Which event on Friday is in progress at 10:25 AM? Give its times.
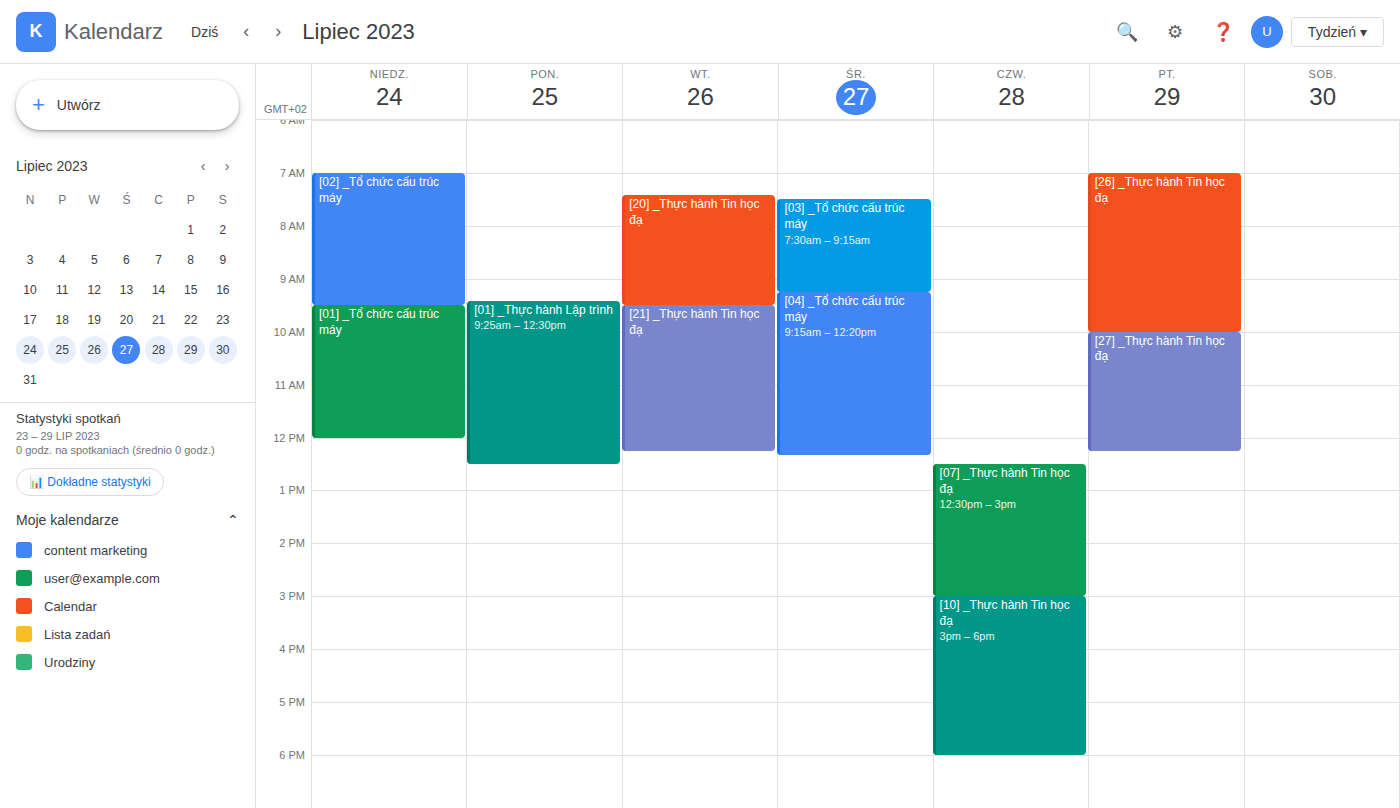
"[27] _Thực hành Tin học đạ", 10:00 AM to 12:15 PM